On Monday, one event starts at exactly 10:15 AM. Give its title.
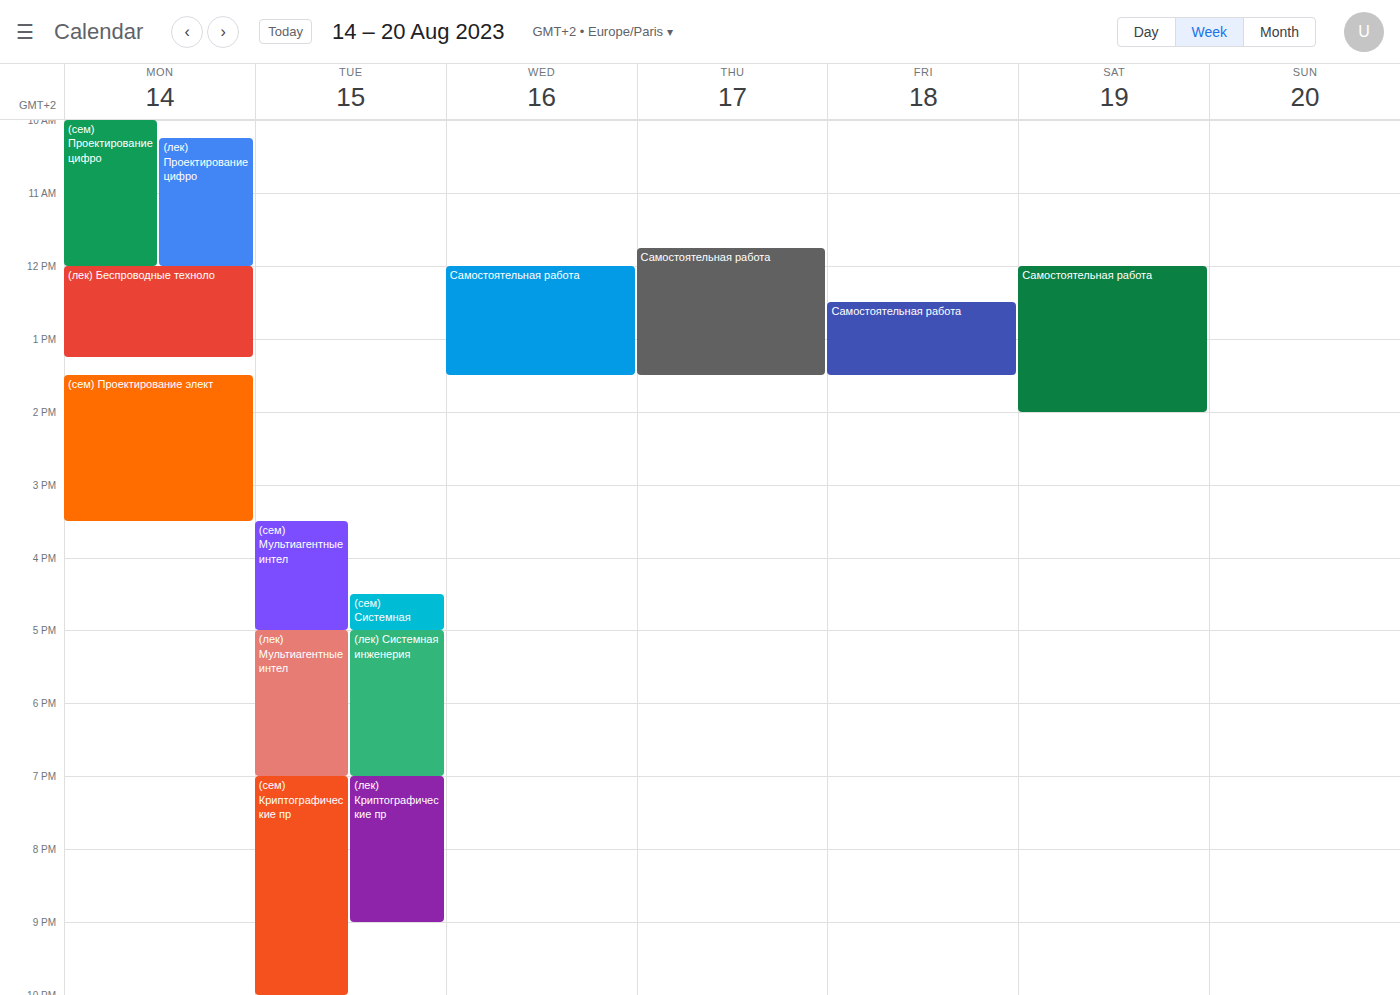
"(лек) Проектирование цифро"